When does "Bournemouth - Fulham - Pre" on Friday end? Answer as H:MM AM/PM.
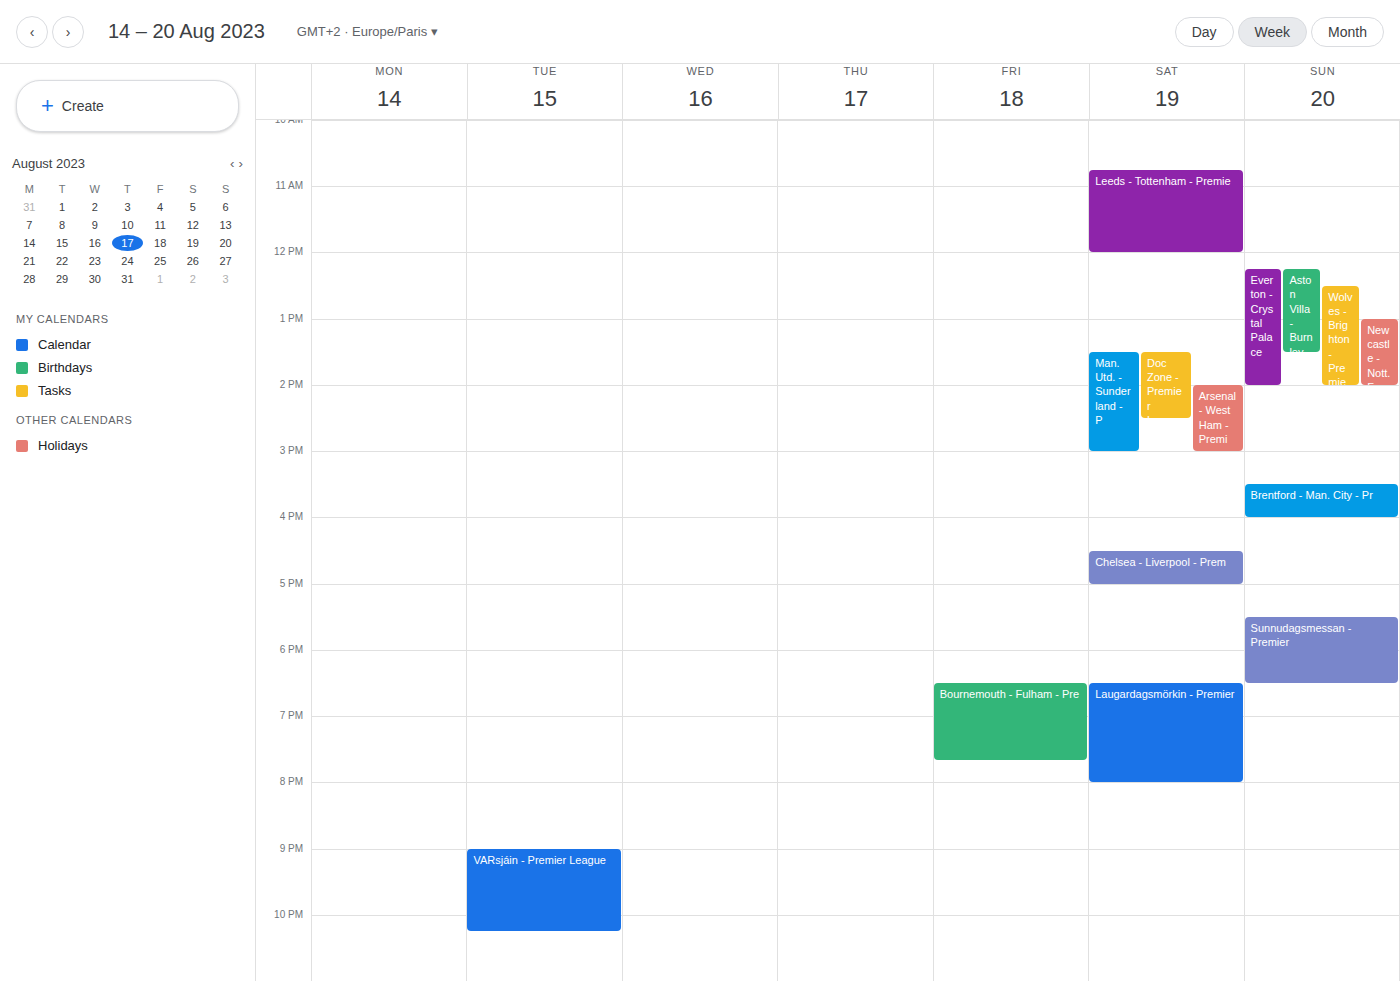
7:40 PM